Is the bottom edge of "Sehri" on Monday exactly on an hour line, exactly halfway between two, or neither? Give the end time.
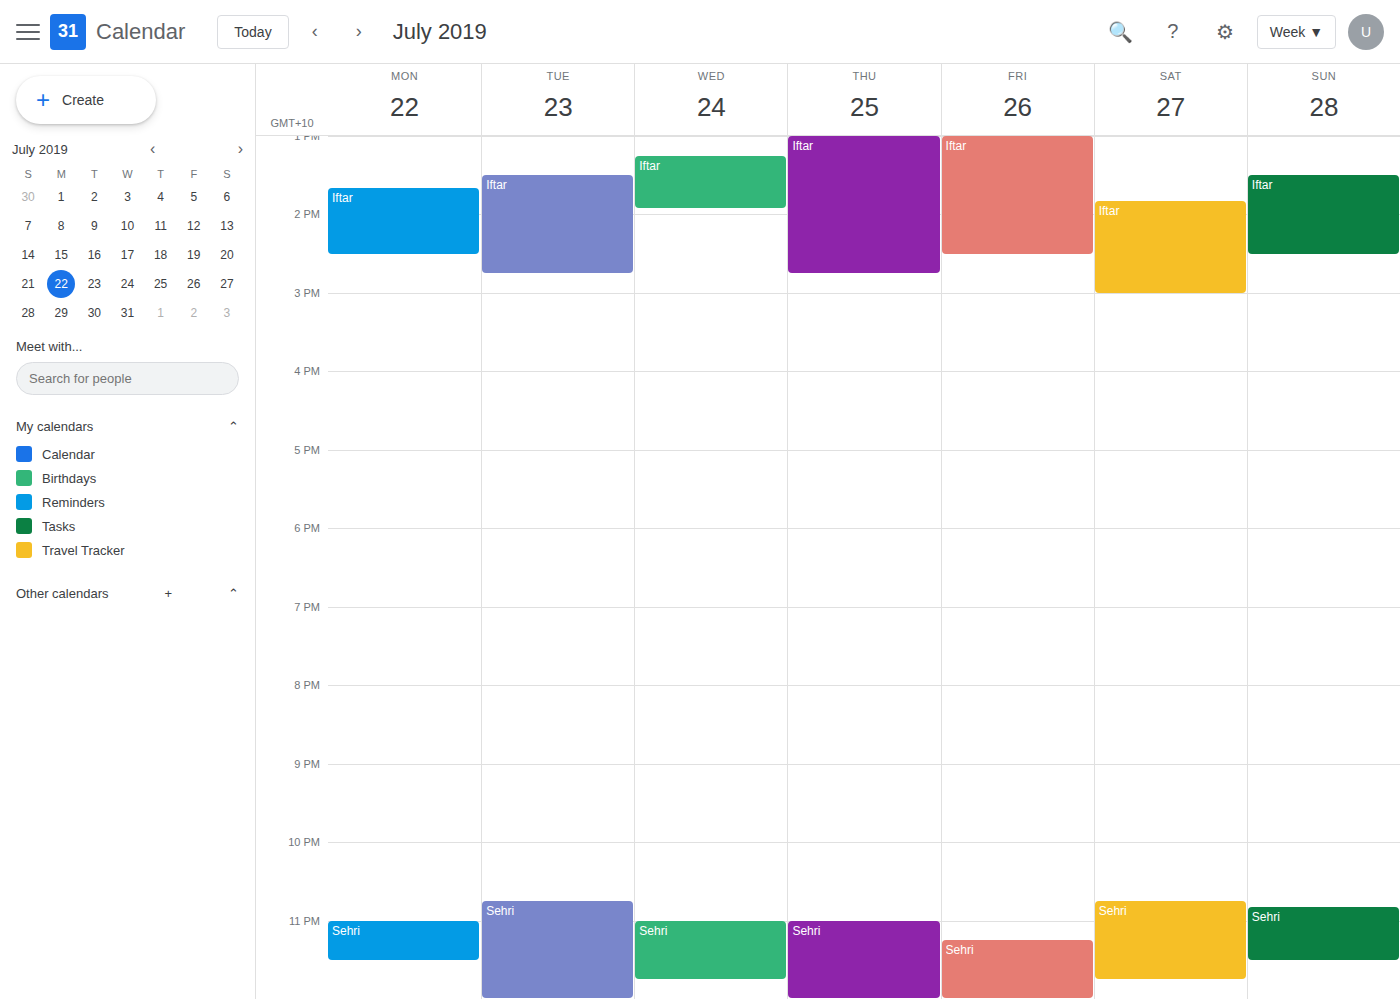
11:30 PM -- halfway between the 11 PM and 12 AM lines.